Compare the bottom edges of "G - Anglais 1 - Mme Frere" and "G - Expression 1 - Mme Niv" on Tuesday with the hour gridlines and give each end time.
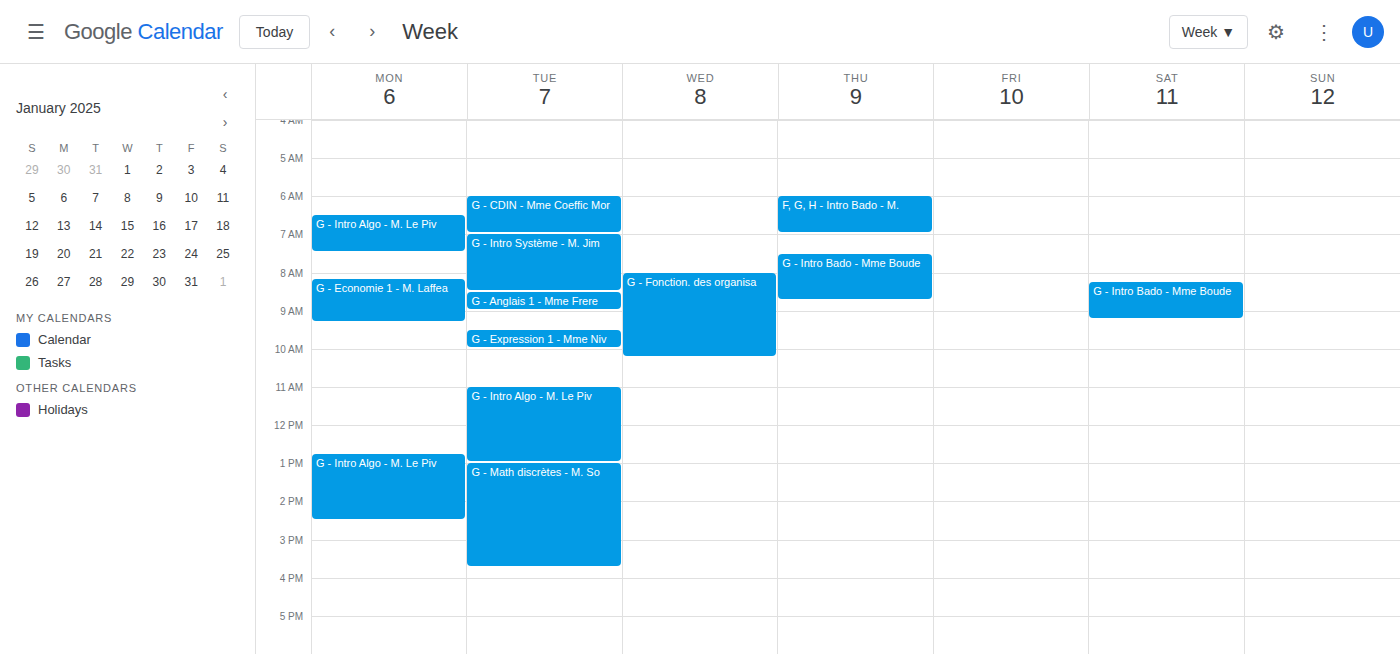
"G - Anglais 1 - Mme Frere": 9:00 AM, exactly on the 9 AM line. "G - Expression 1 - Mme Niv": 10:00 AM, exactly on the 10 AM line.